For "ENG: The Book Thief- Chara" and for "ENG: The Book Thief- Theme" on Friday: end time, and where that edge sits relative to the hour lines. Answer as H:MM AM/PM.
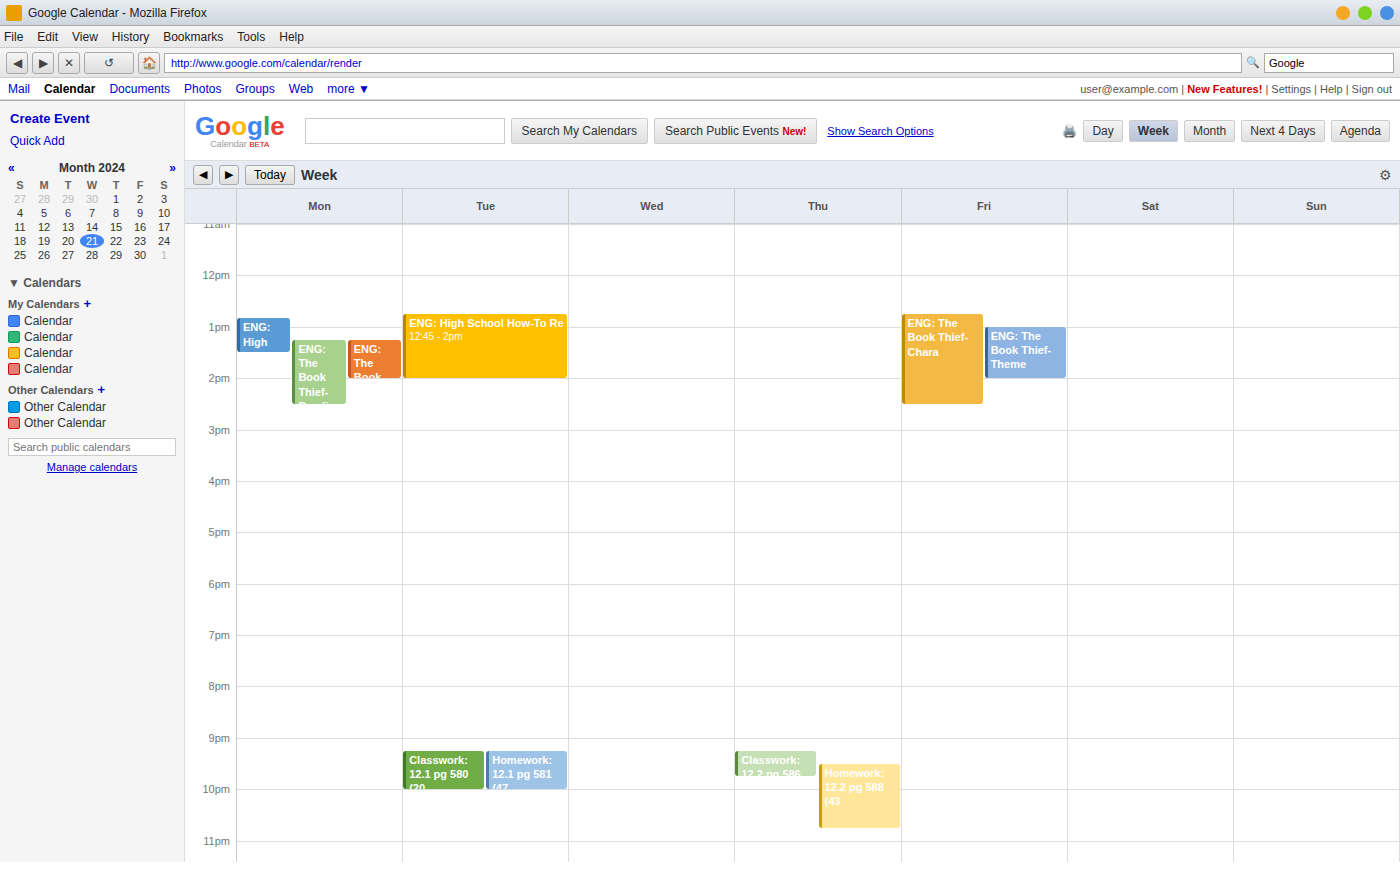
"ENG: The Book Thief- Chara": 2:30 PM, halfway between the 2 PM and 3 PM lines. "ENG: The Book Thief- Theme": 2:00 PM, exactly on the 2 PM line.